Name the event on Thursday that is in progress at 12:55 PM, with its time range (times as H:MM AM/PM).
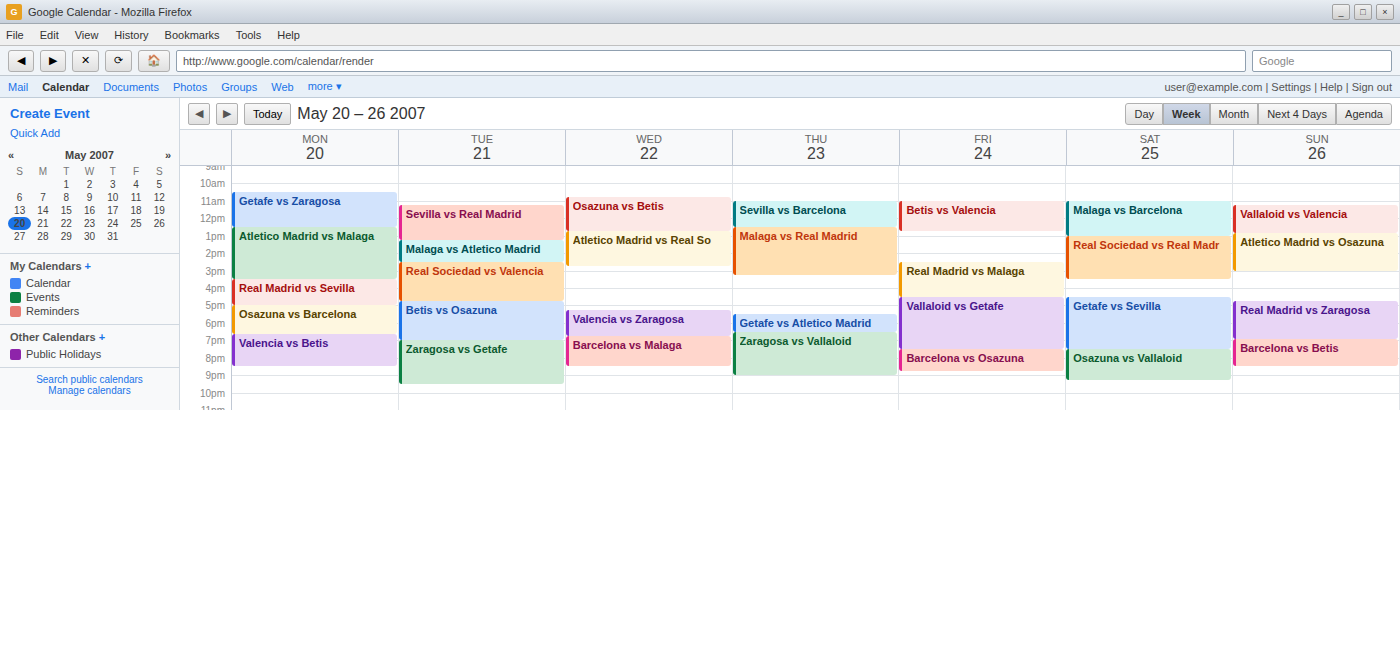
"Malaga vs Real Madrid", 12:30 PM to 3:15 PM